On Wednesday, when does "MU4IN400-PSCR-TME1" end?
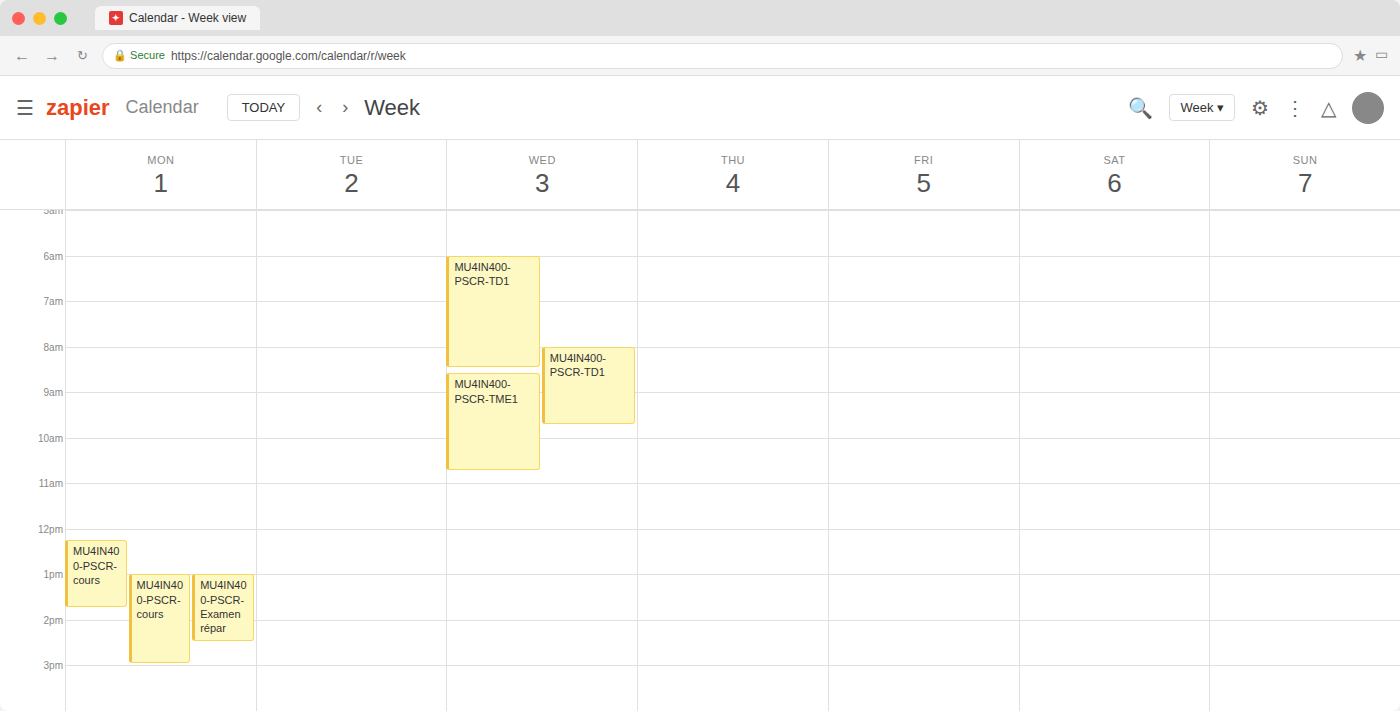
10:45 AM